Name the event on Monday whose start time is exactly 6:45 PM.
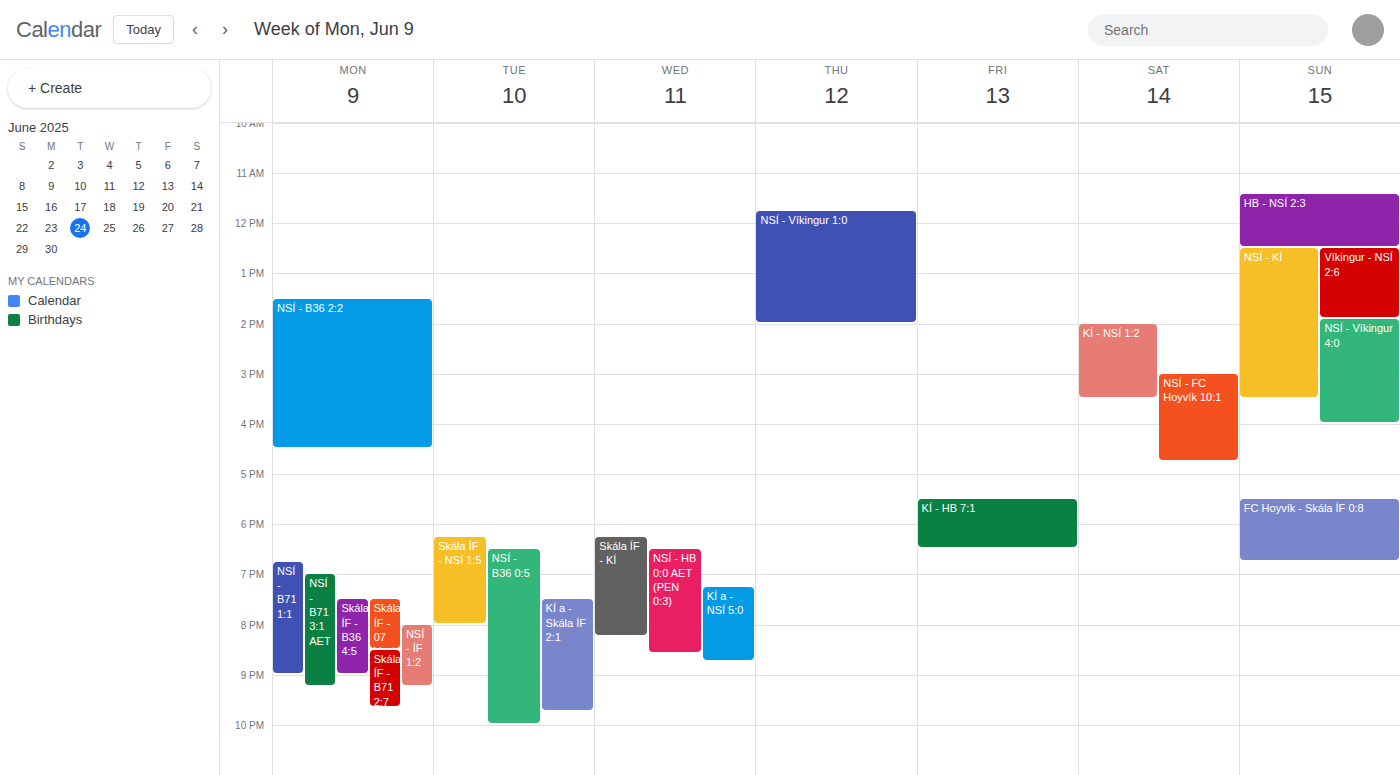
"NSÍ - B71 1:1"